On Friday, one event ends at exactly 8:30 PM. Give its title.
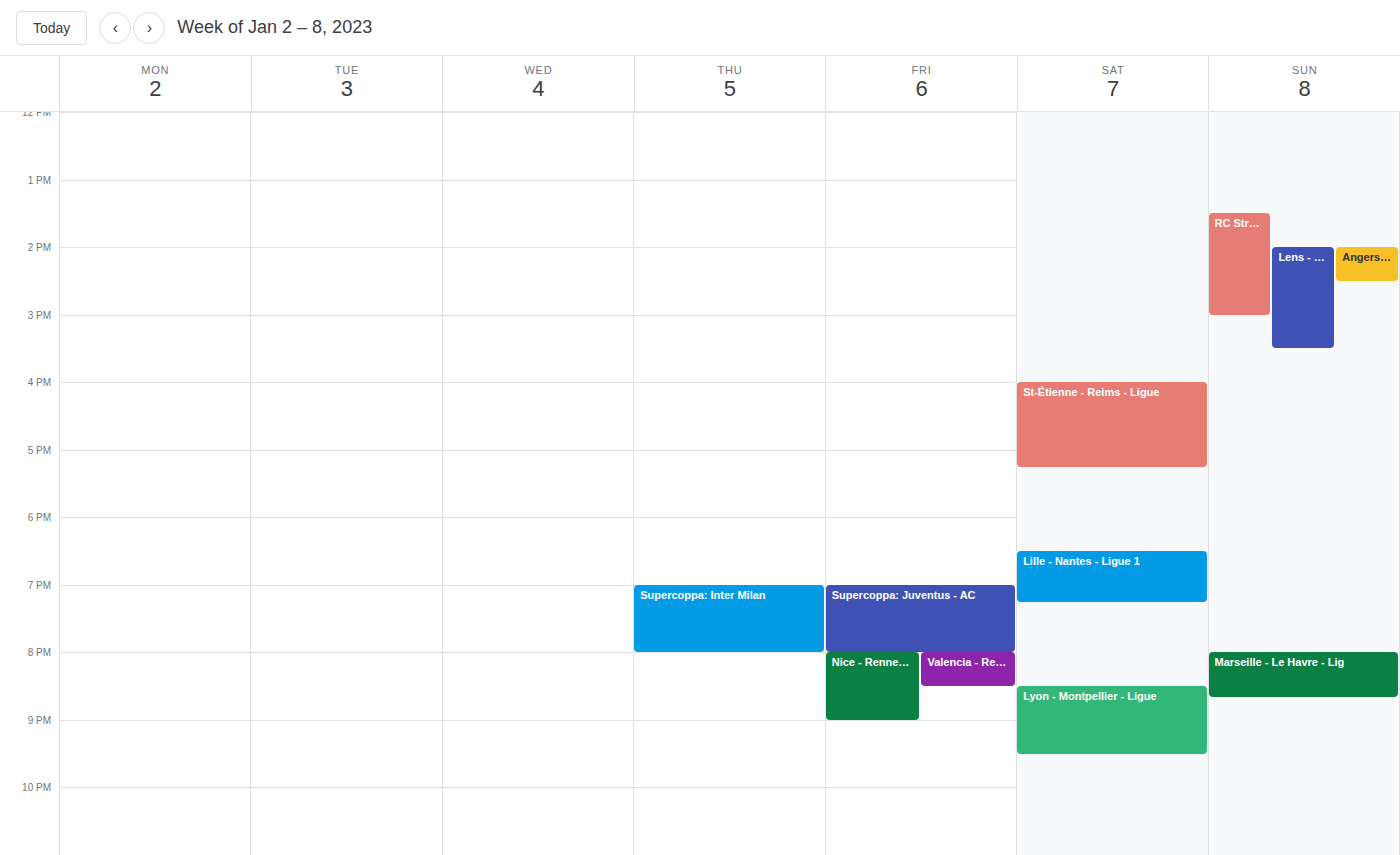
"Valencia - Real Madrid - L"